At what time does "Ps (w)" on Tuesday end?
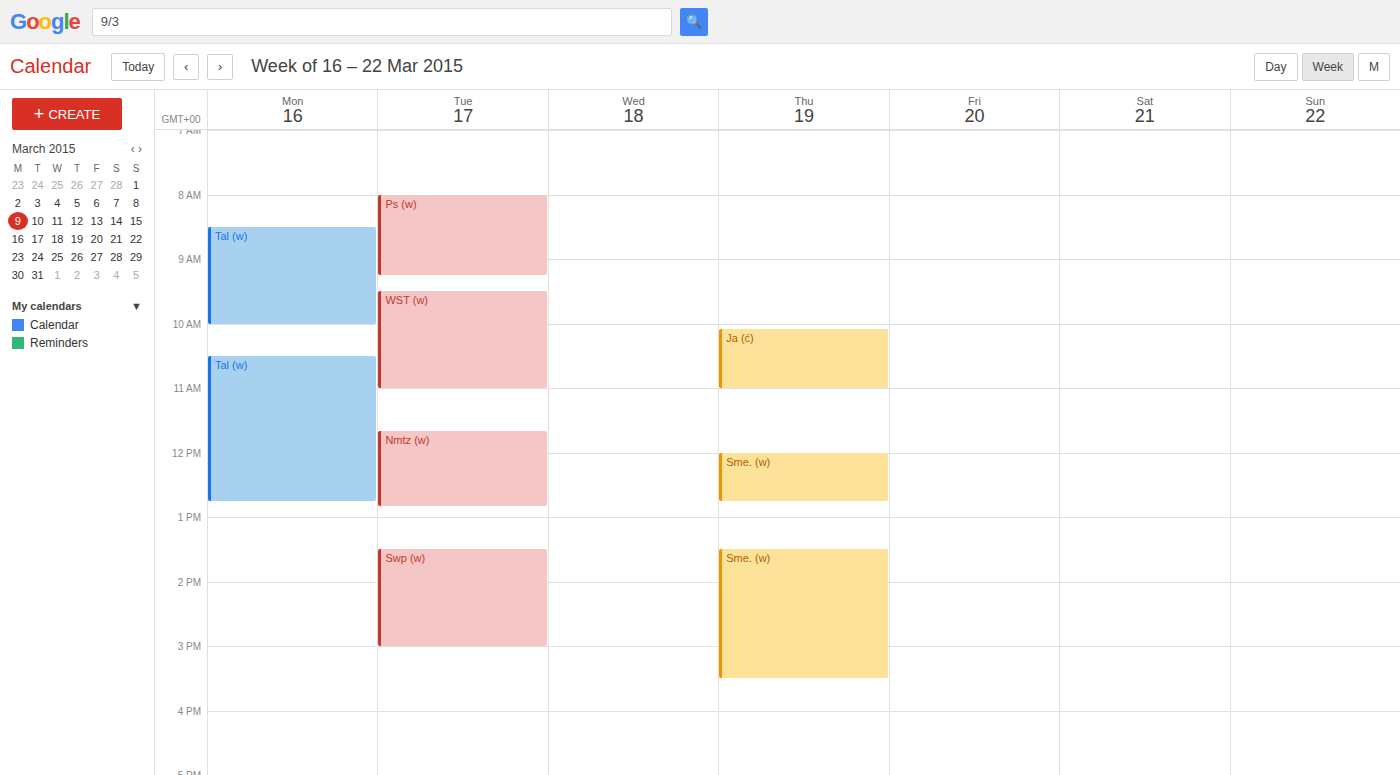
9:15 AM